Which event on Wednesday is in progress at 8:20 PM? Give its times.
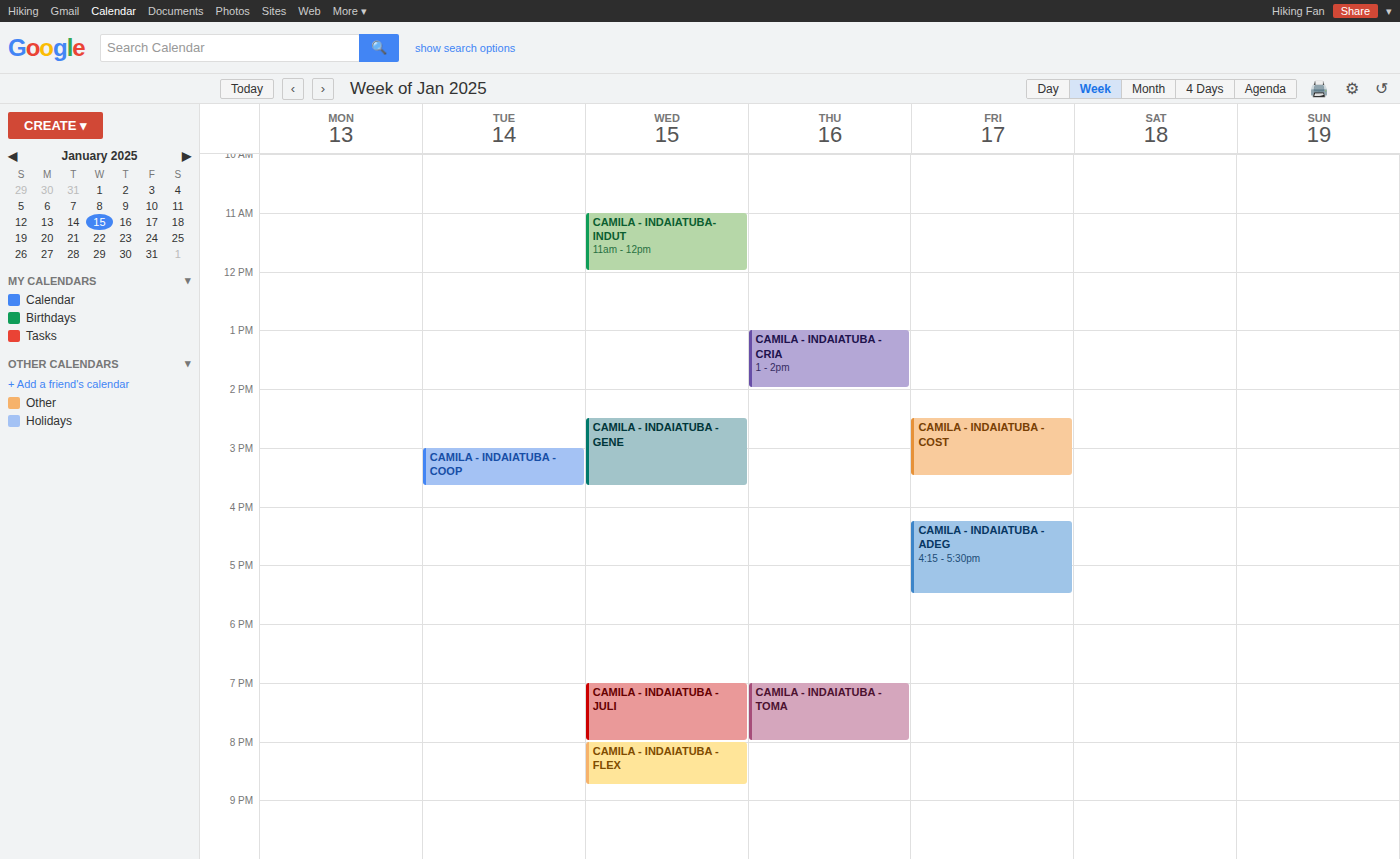
"CAMILA - INDAIATUBA - FLEX", 8:00 PM to 8:45 PM